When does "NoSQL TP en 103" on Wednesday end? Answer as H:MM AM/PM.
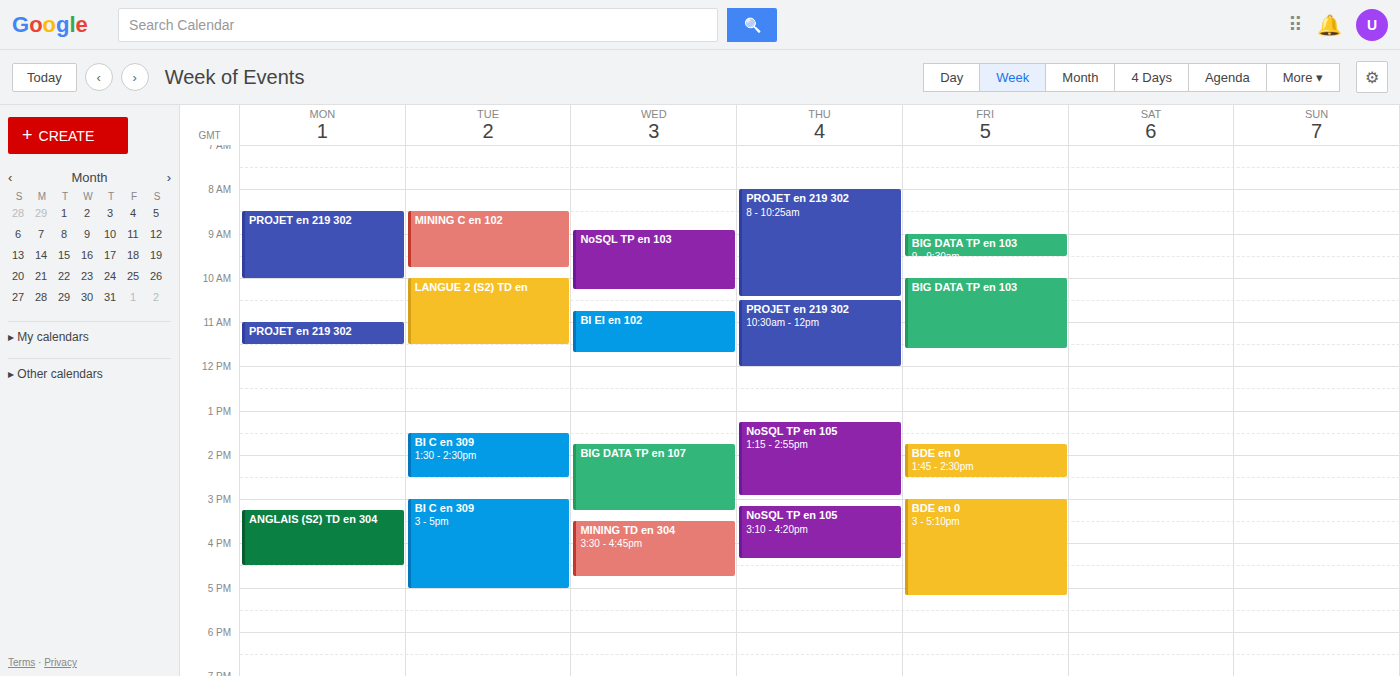
10:15 AM